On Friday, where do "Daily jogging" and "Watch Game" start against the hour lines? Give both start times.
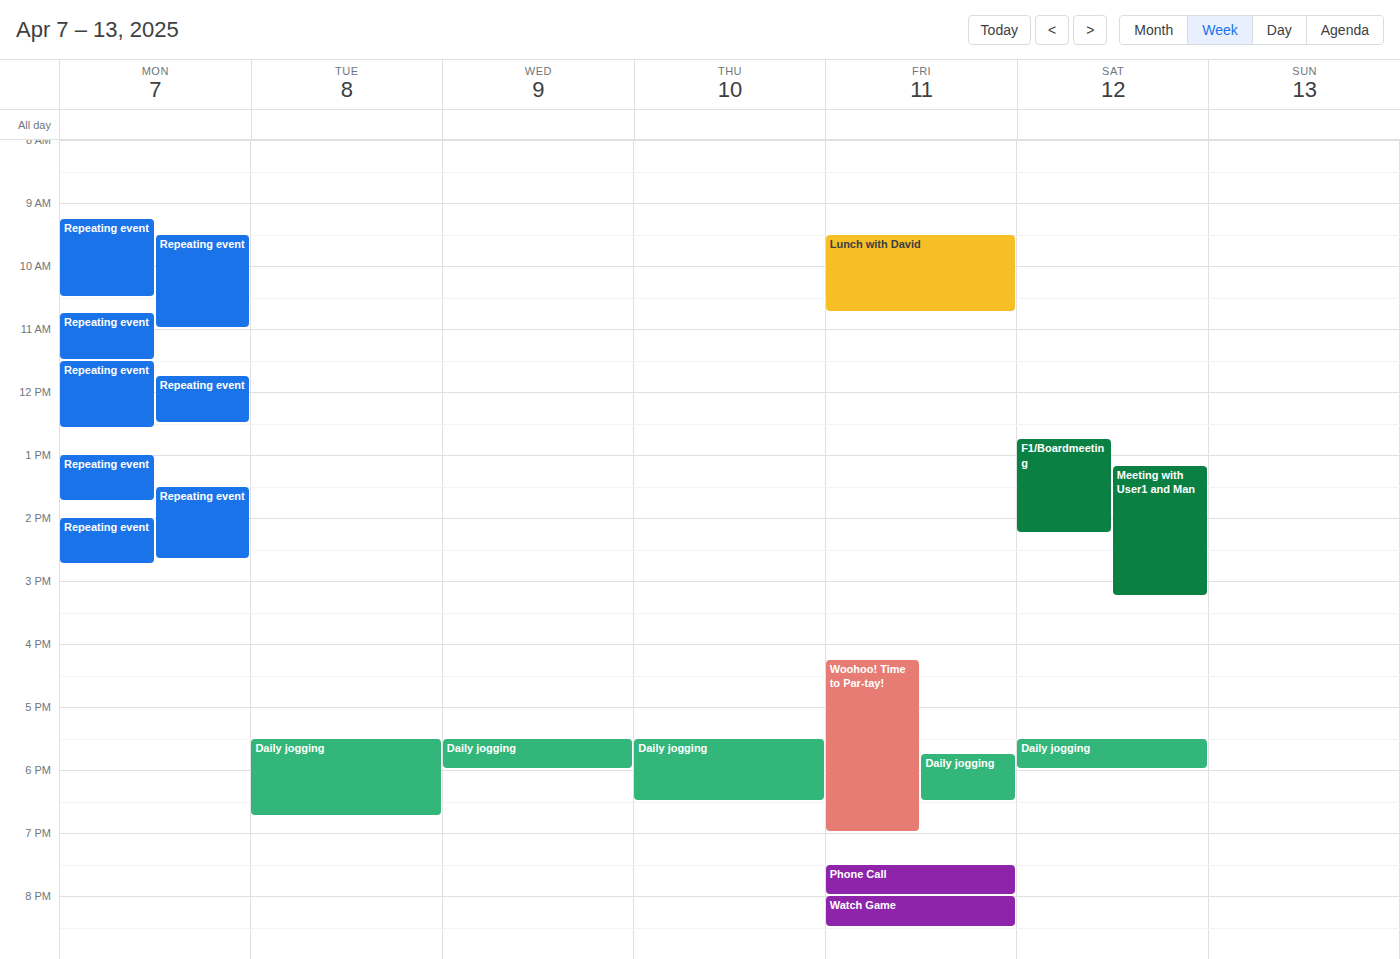
"Daily jogging": 5:45 PM, neither: three quarters of the way from the 5 PM line to the 6 PM line. "Watch Game": 8:00 PM, exactly on the 8 PM line.